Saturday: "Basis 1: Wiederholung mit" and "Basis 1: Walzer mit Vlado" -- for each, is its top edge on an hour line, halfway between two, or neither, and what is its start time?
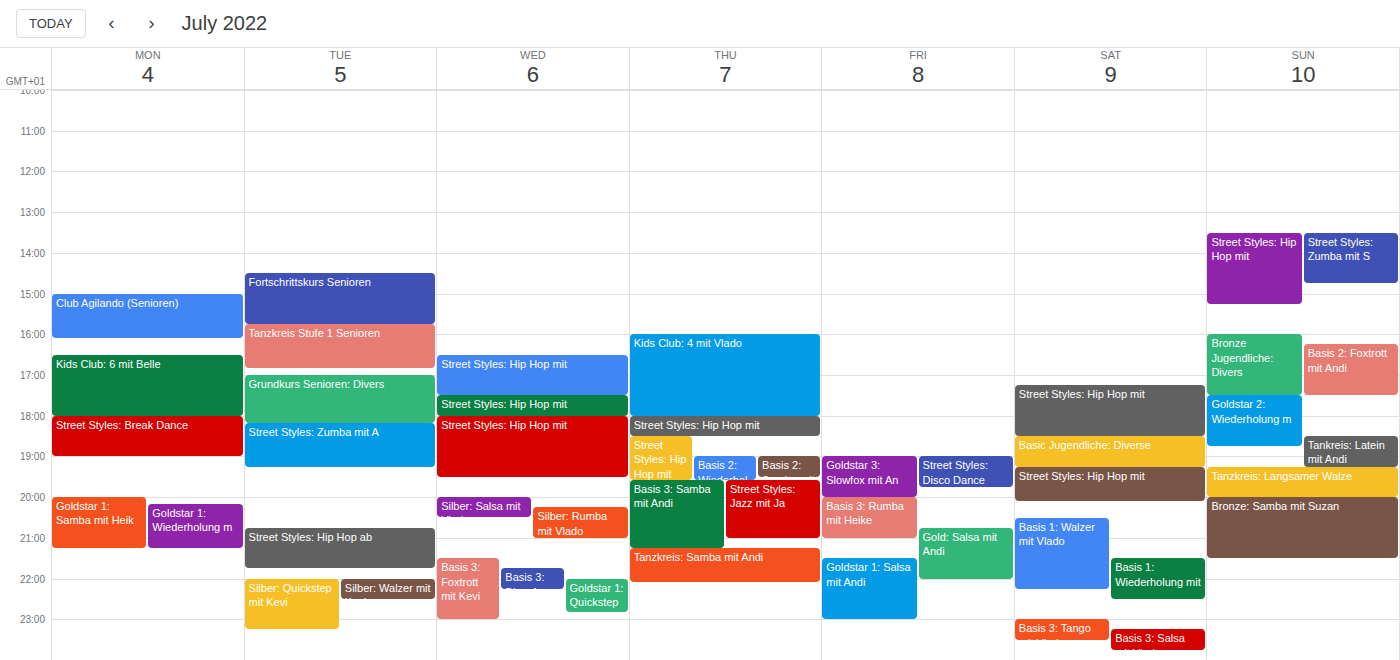
"Basis 1: Wiederholung mit": 9:30 PM, halfway between the 9 PM and 10 PM lines. "Basis 1: Walzer mit Vlado": 8:30 PM, halfway between the 8 PM and 9 PM lines.